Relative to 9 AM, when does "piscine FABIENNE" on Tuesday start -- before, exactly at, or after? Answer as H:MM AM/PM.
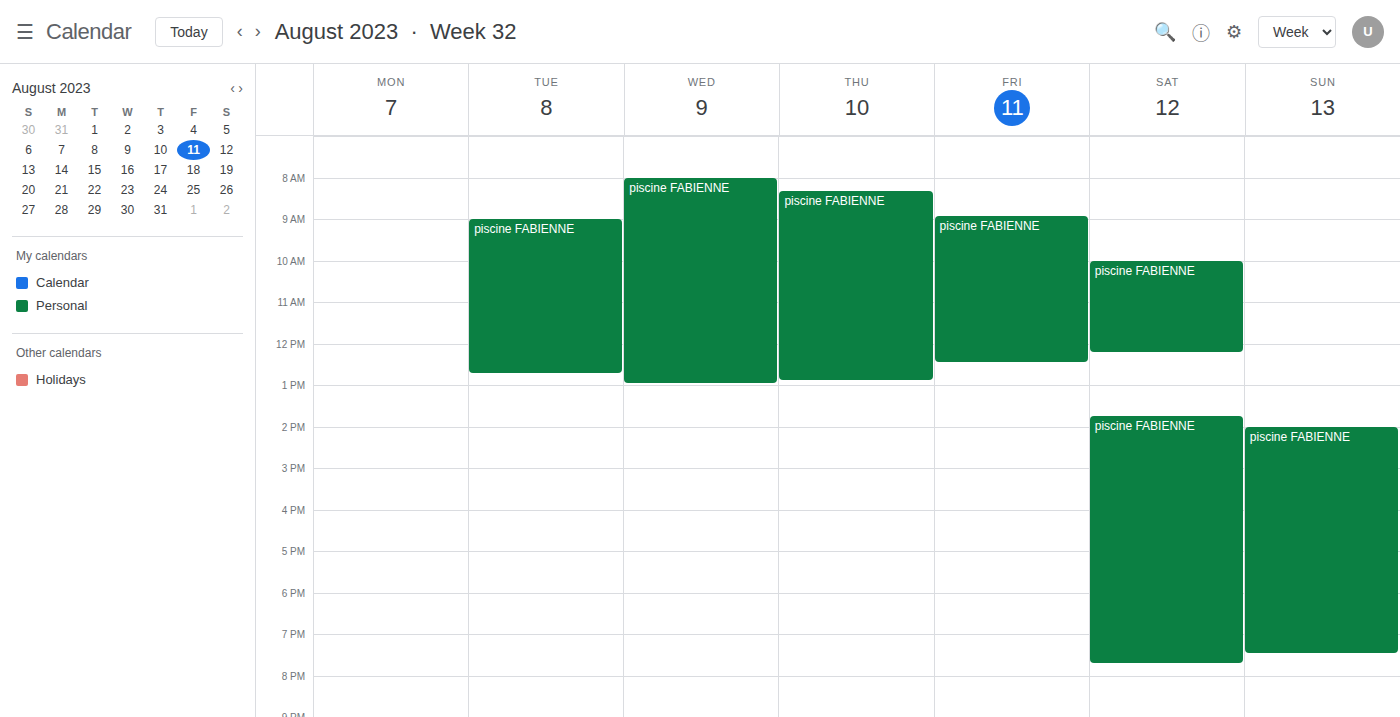
9:00 AM -- exactly at 9 AM, on the 9 AM line.